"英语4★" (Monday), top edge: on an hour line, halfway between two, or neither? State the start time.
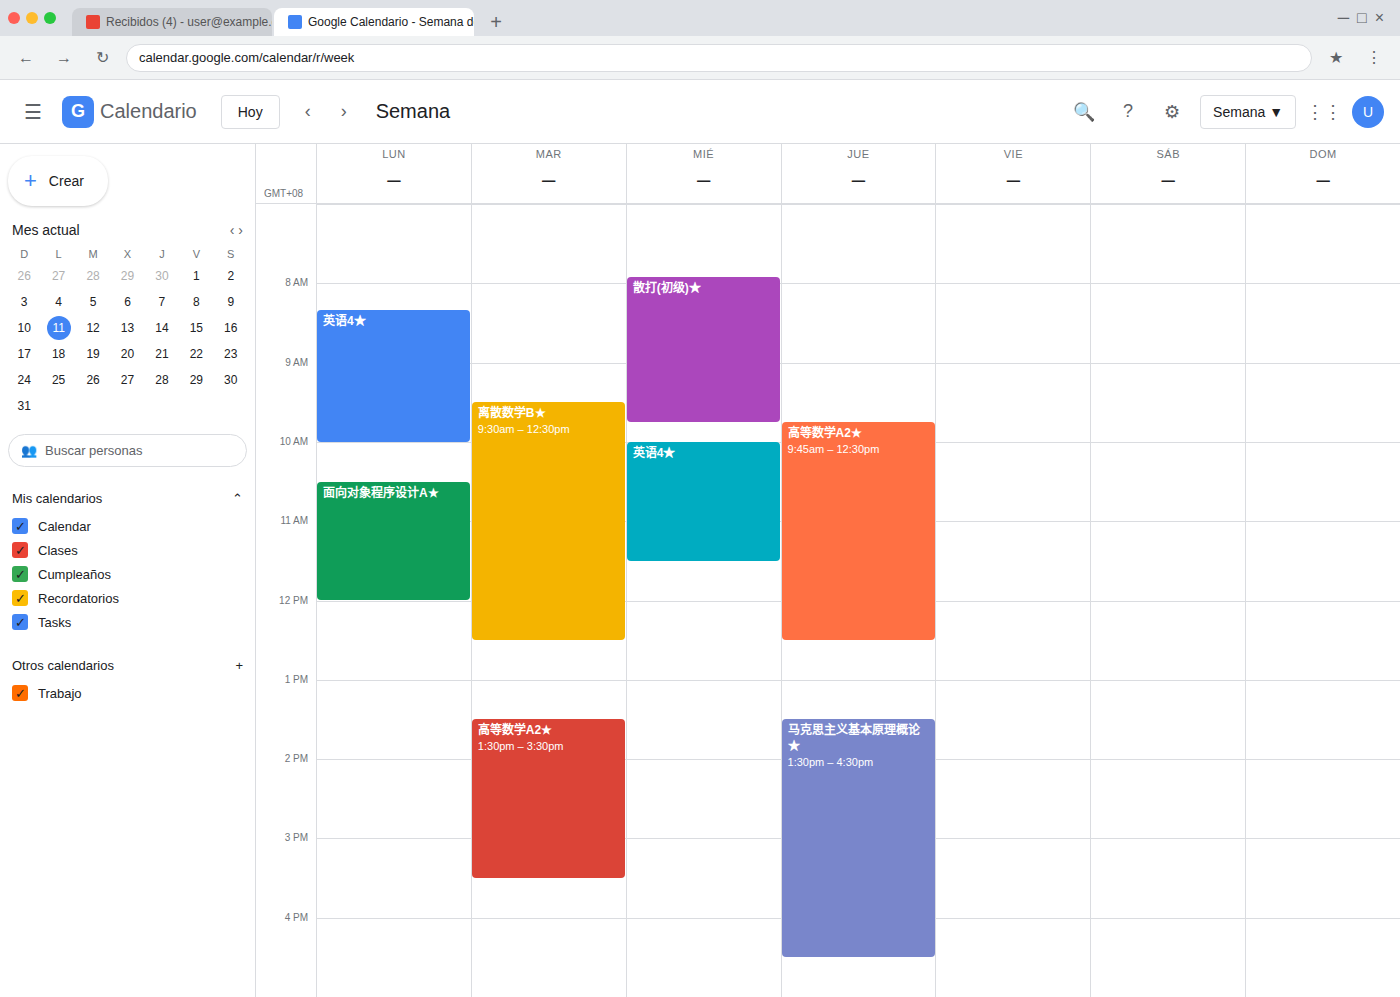
8:20 AM -- neither: 20 minutes below the 8 AM line and 40 minutes above the 9 AM line.